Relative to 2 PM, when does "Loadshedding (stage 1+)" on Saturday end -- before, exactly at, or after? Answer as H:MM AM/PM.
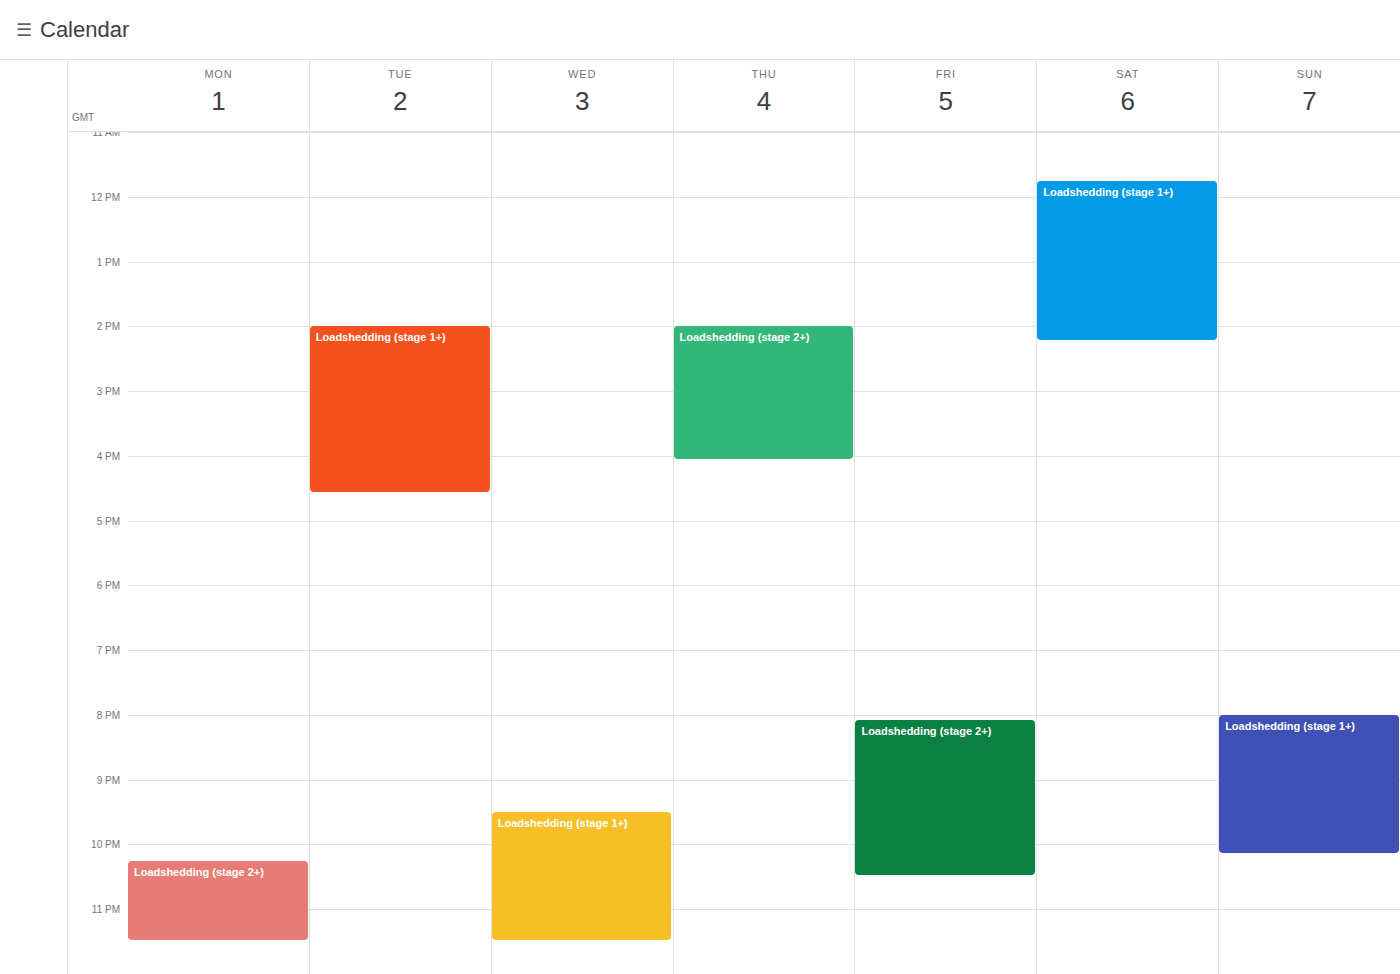
2:15 PM -- after 2 PM, 15 minutes below the 2 PM line.